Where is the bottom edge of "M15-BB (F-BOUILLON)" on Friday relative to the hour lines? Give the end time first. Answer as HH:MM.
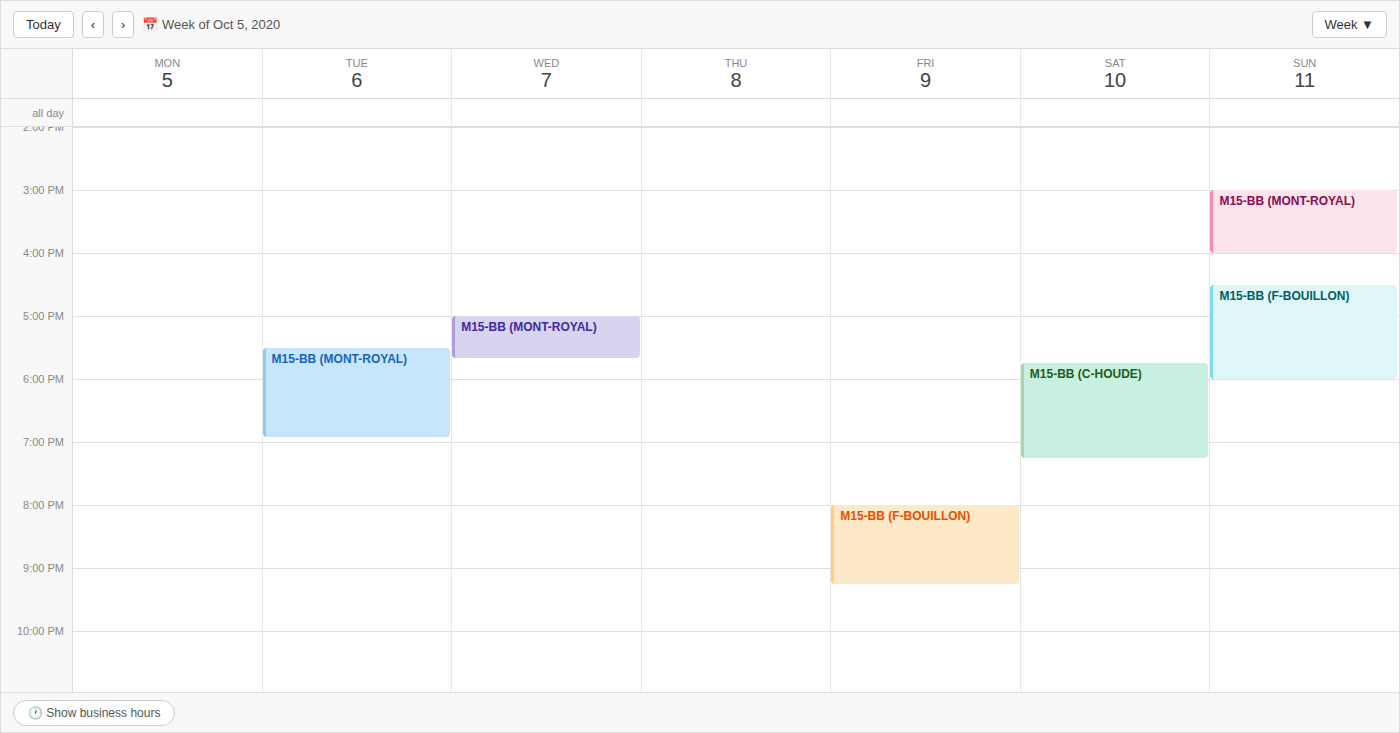
21:15 -- neither: a quarter of the way from the 21:00 line to the 22:00 line.